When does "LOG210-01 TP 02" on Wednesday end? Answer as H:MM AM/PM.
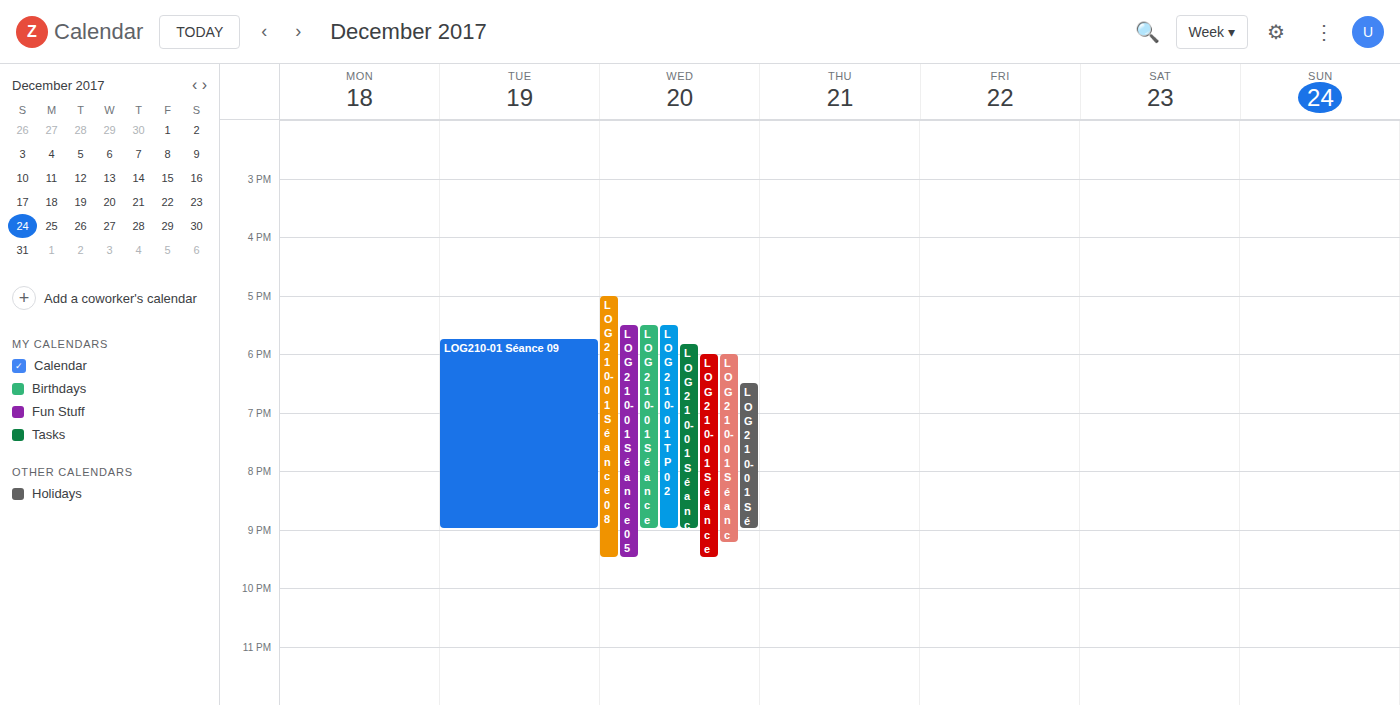
9:00 PM